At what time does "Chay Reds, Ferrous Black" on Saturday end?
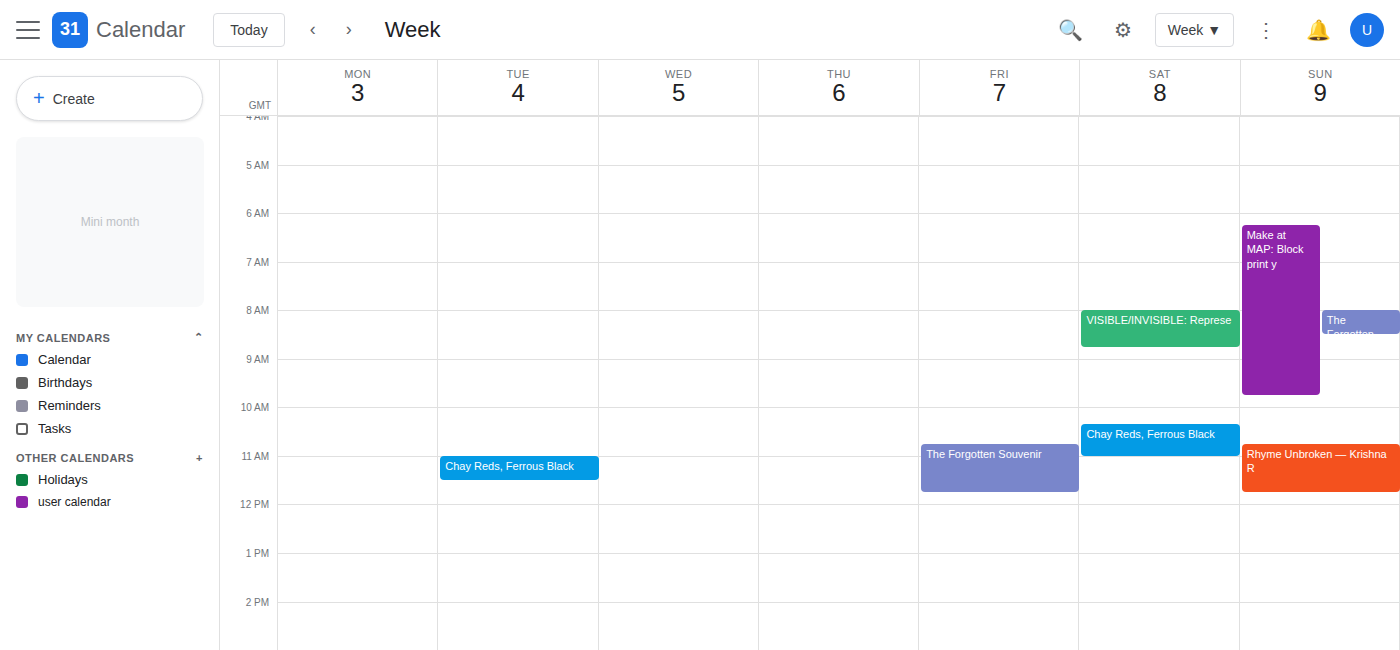
11:00 AM